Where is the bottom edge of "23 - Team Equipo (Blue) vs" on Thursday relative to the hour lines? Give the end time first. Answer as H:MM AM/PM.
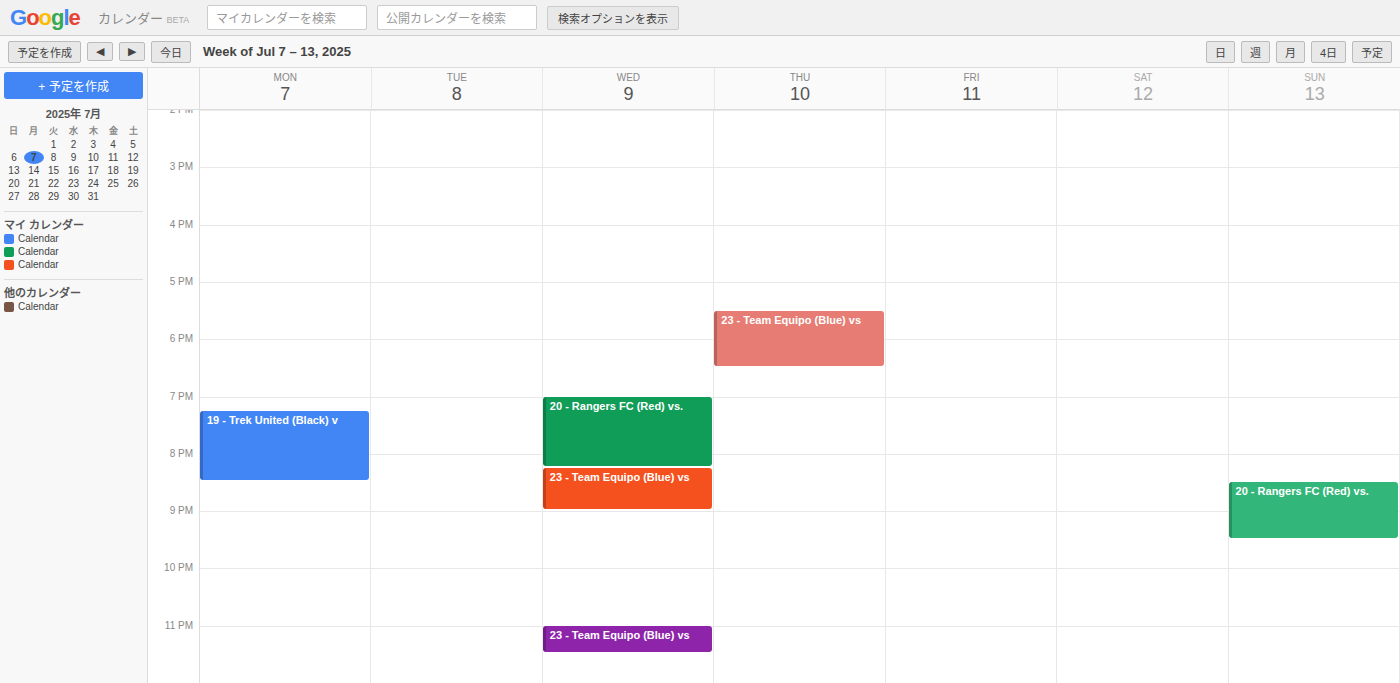
6:30 PM -- halfway between the 6 PM and 7 PM lines.